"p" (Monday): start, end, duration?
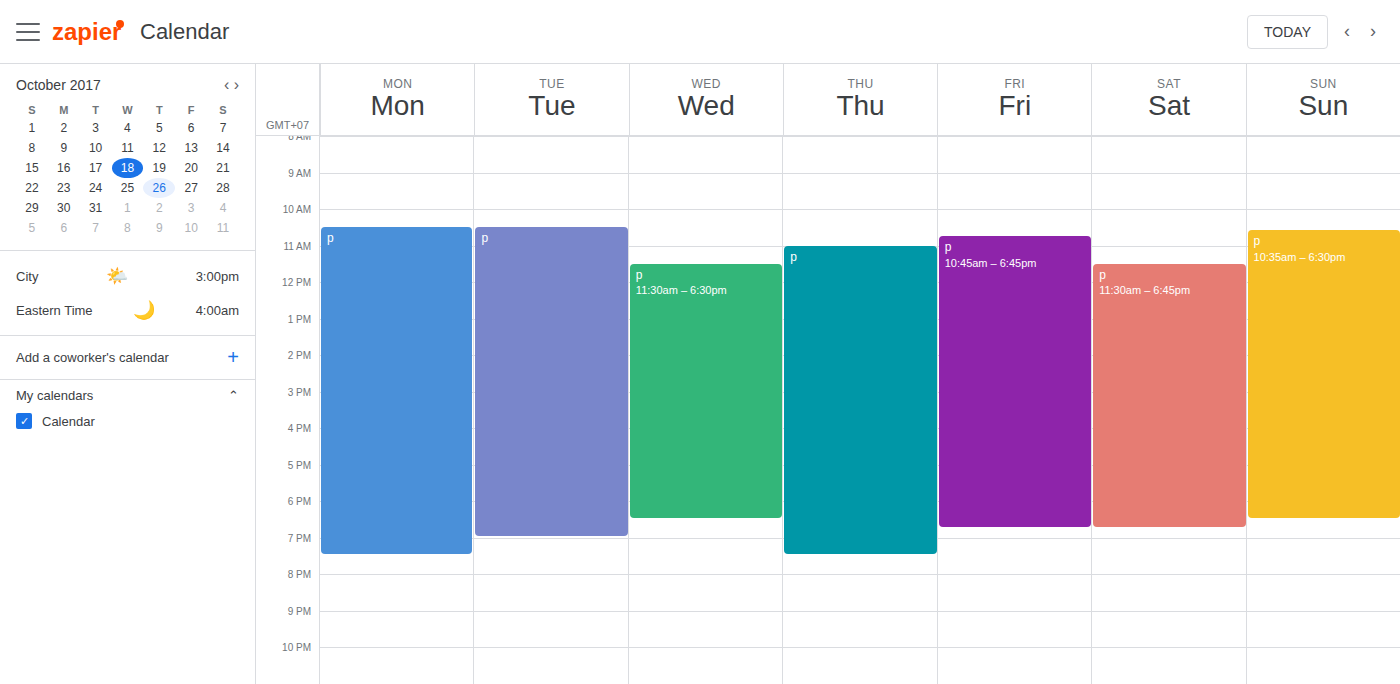
10:30 AM to 7:30 PM, 9 hours